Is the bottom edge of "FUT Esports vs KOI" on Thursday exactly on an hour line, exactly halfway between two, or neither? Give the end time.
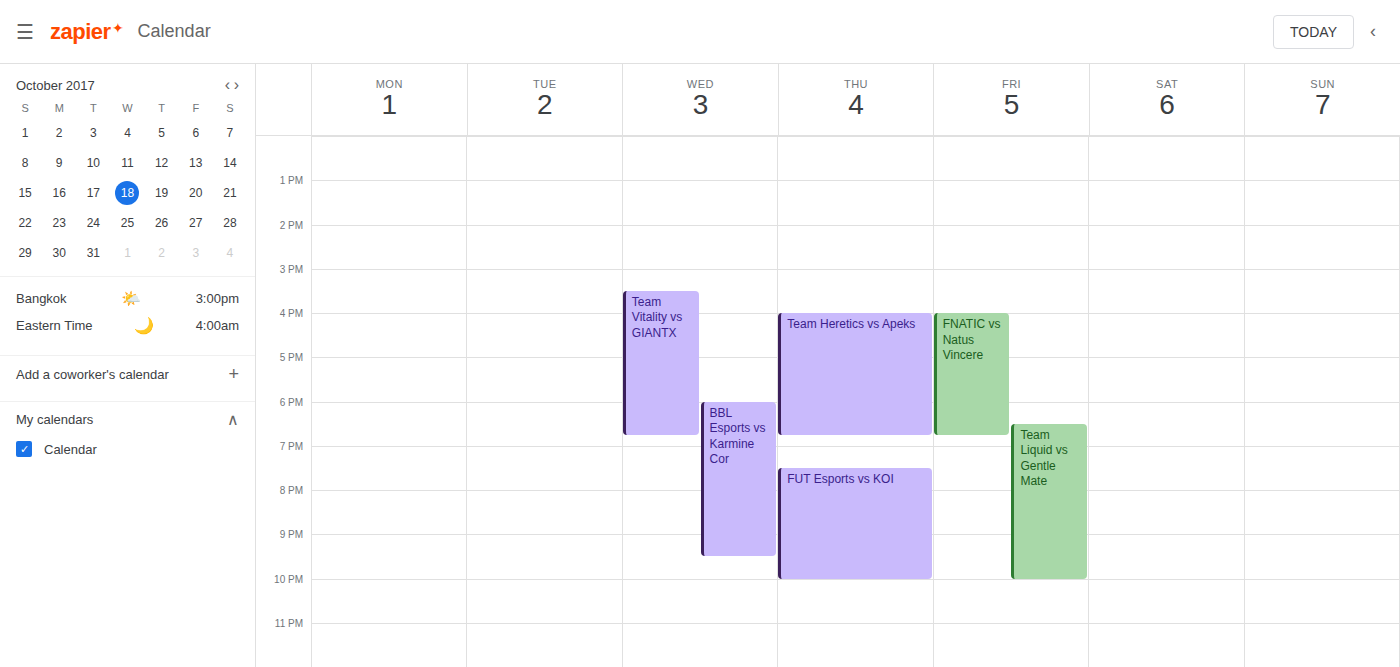
10:00 PM -- exactly on the 10 PM line.